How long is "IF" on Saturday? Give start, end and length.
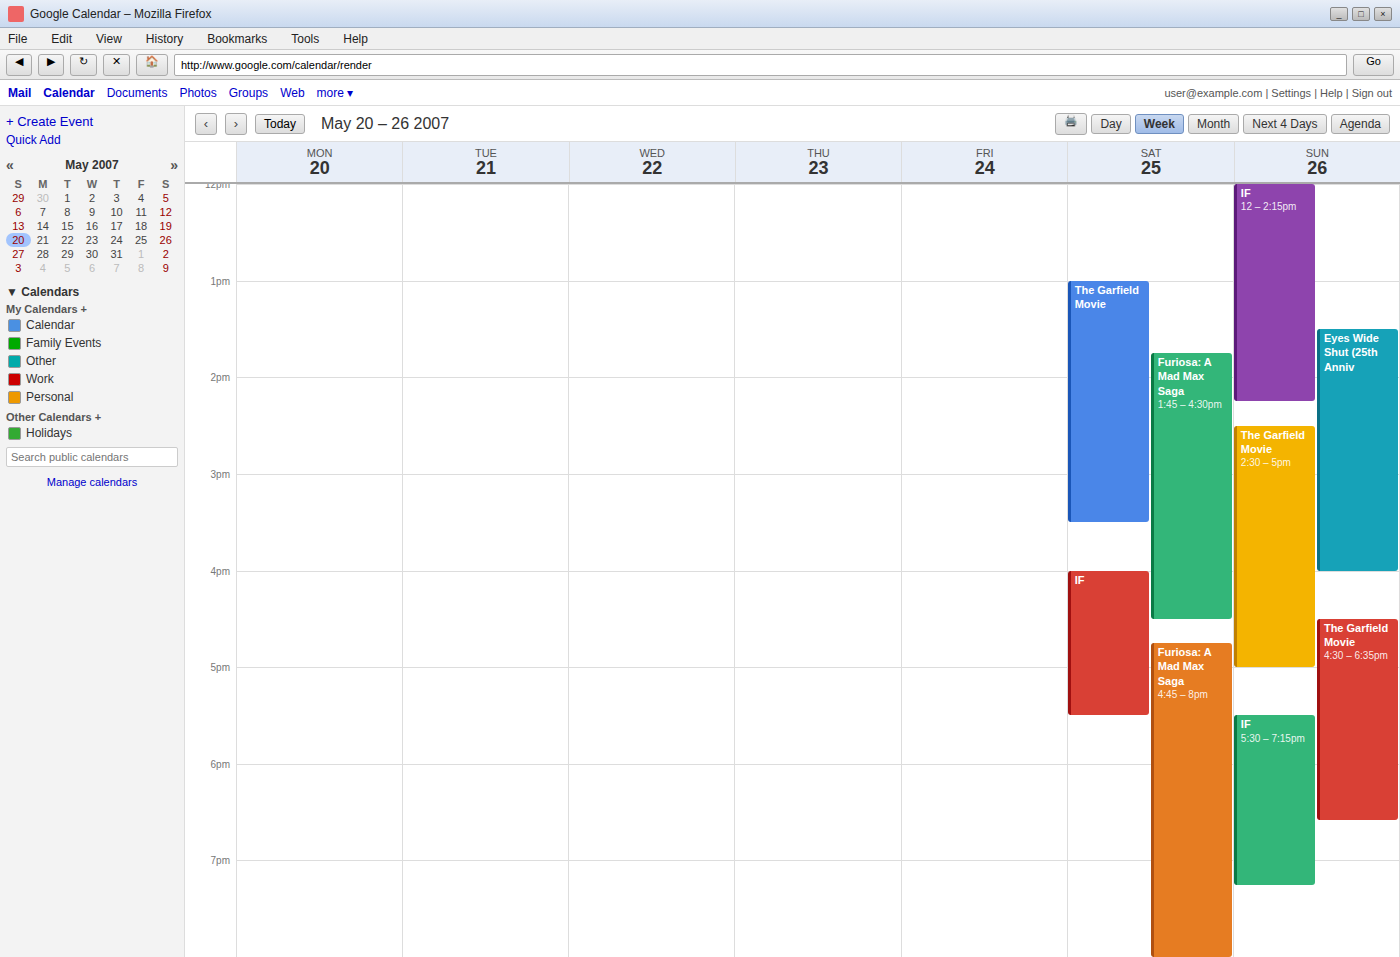
4:00 PM to 5:30 PM, 1 hour 30 minutes